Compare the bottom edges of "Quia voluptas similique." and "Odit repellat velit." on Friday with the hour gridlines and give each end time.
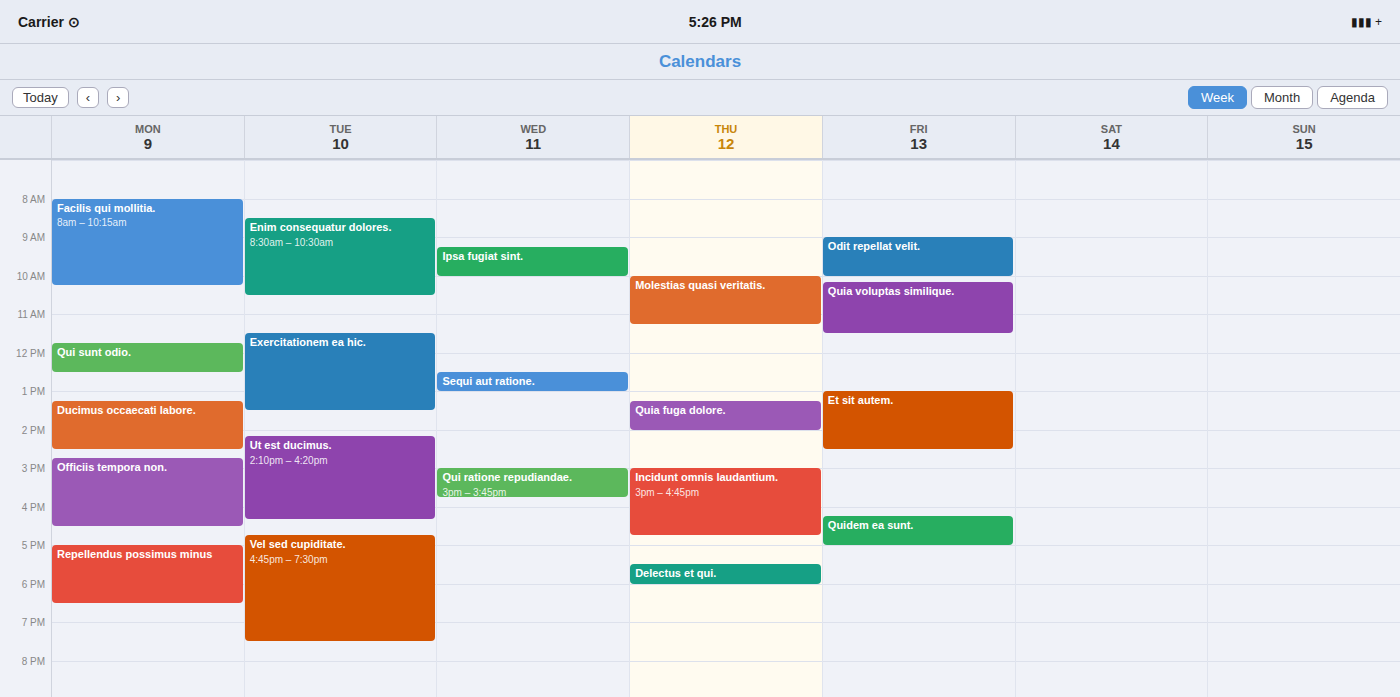
"Quia voluptas similique.": 11:30, halfway between the 11:00 and 12:00 lines. "Odit repellat velit.": 10:00, exactly on the 10:00 line.